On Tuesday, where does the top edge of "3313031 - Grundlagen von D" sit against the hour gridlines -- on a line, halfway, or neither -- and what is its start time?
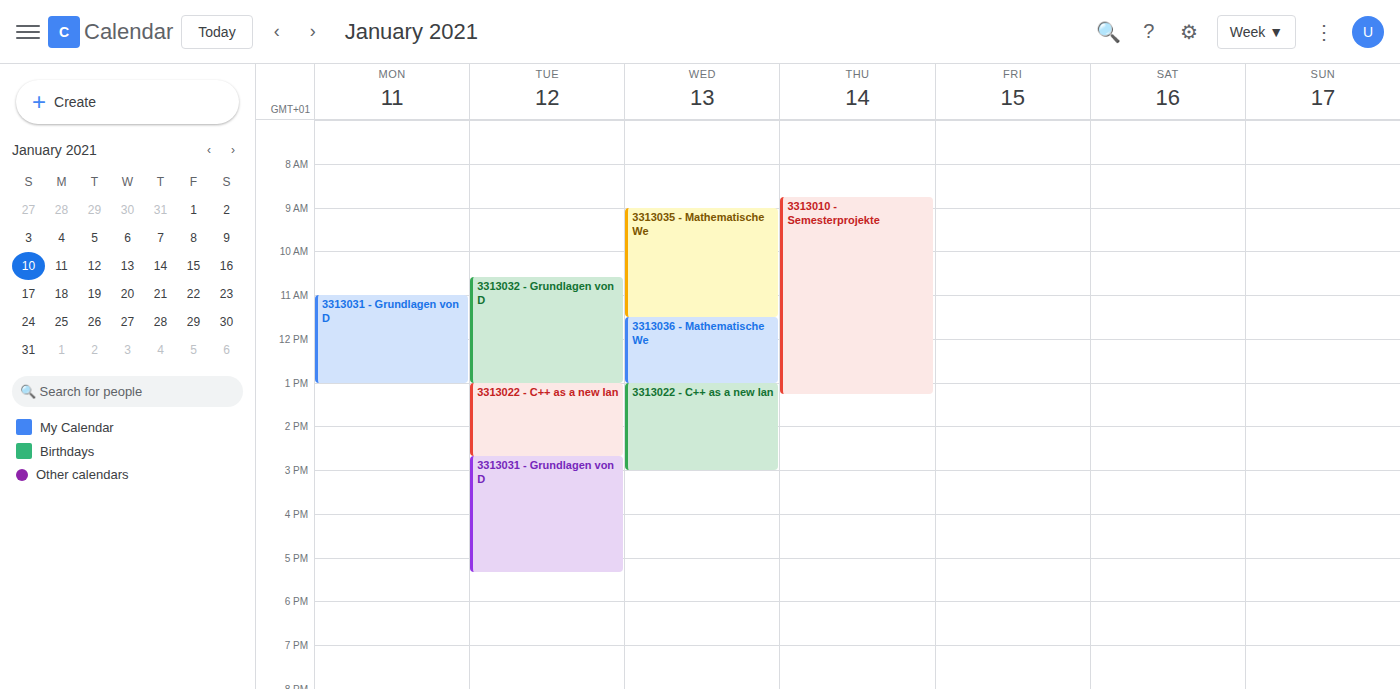
2:40 PM -- neither: 40 minutes below the 2 PM line and 20 minutes above the 3 PM line.